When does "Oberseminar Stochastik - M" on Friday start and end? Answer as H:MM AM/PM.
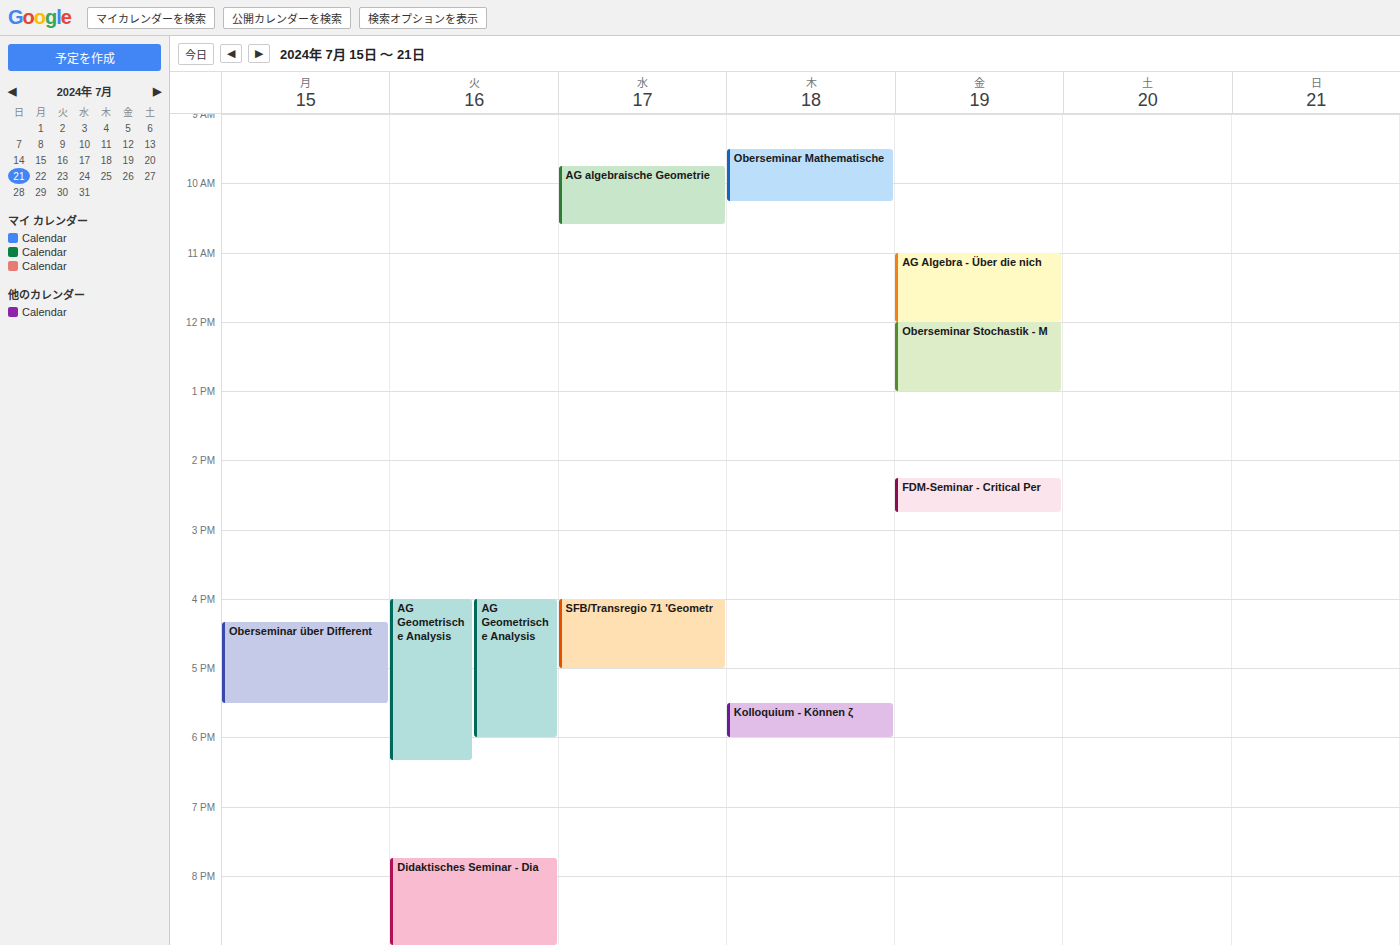
12:00 PM to 1:00 PM